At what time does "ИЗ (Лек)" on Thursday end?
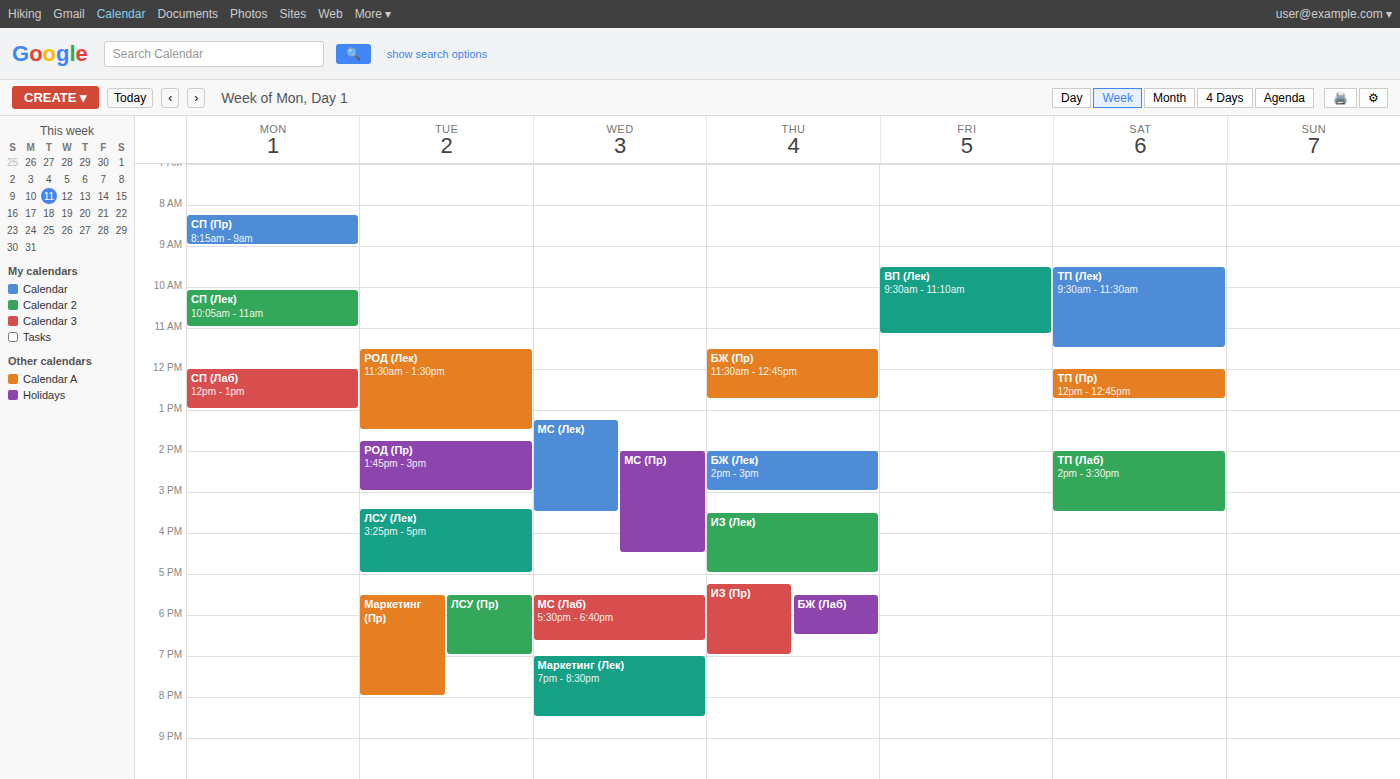
5:00 PM